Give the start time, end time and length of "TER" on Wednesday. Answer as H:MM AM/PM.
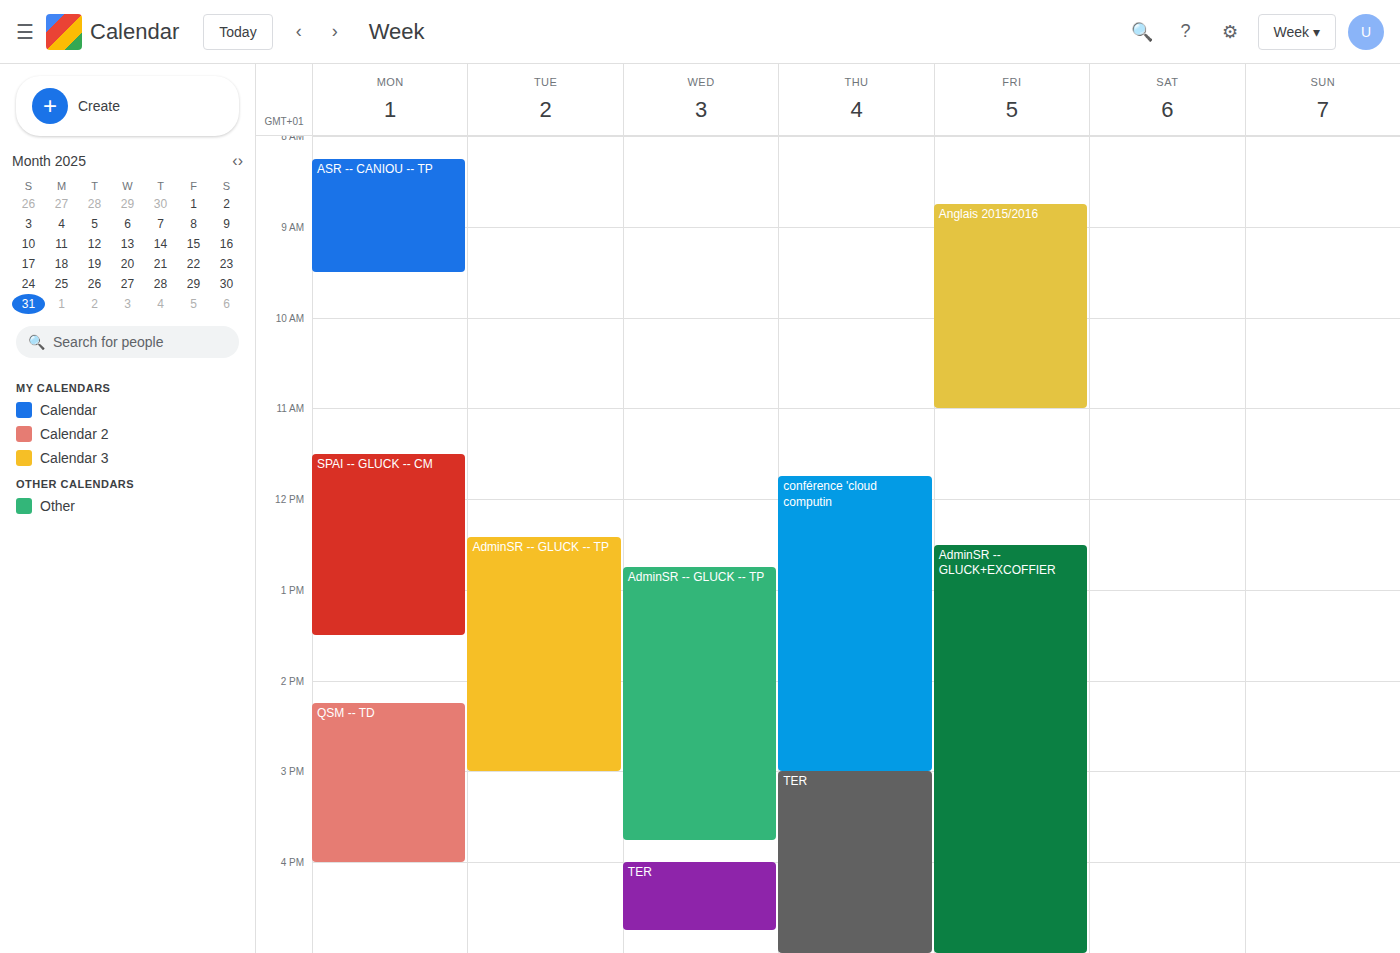
4:00 PM to 4:45 PM, 45 minutes